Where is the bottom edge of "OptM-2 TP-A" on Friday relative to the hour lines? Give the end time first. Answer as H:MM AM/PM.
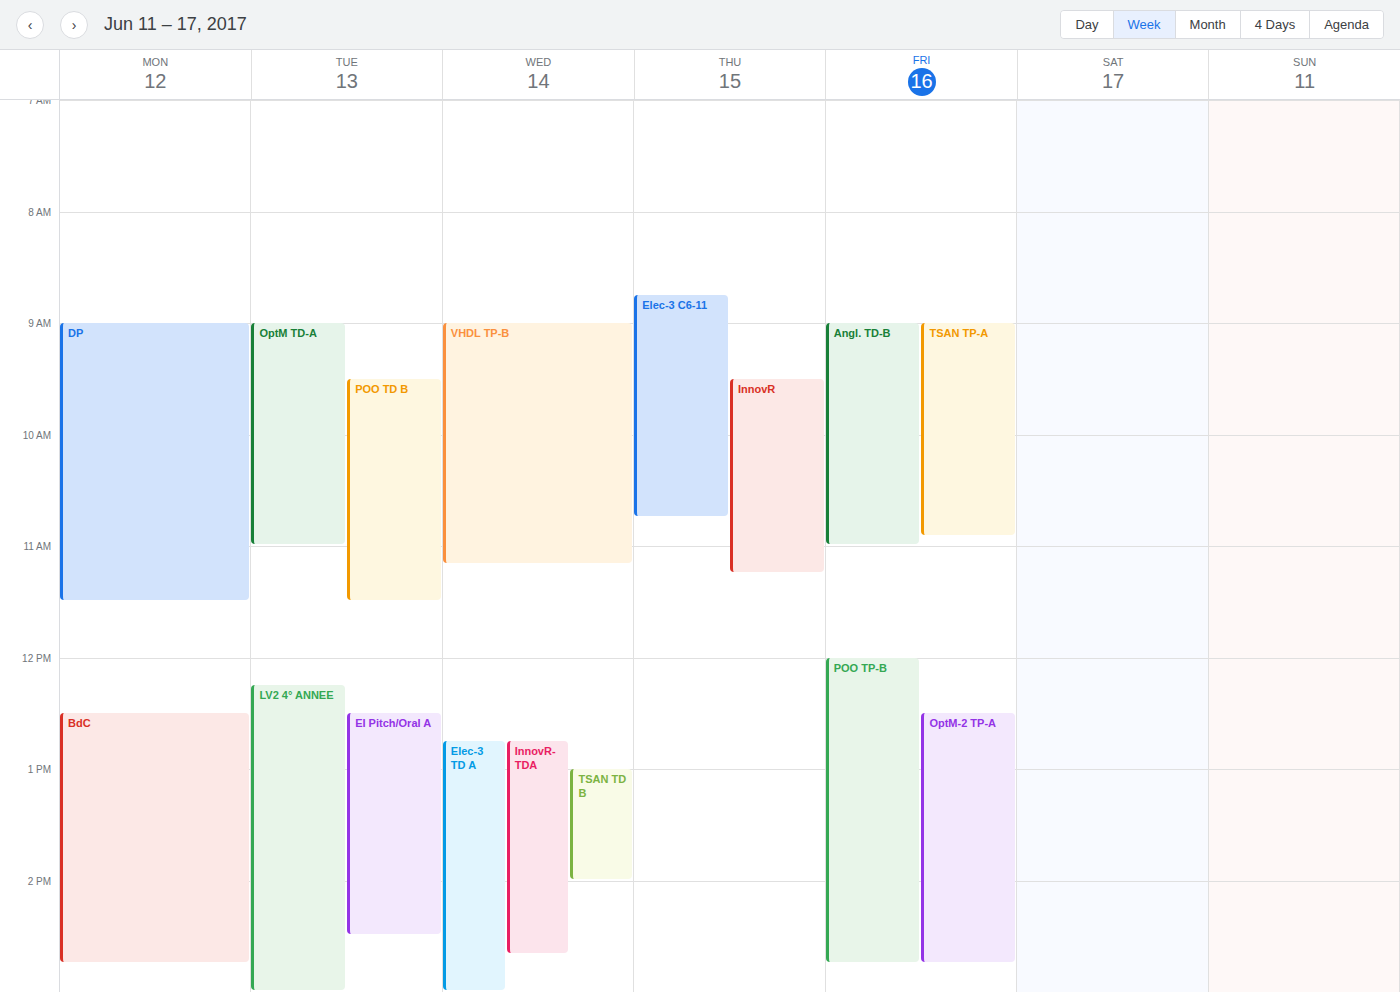
2:45 PM -- neither: three quarters of the way from the 2 PM line to the 3 PM line.